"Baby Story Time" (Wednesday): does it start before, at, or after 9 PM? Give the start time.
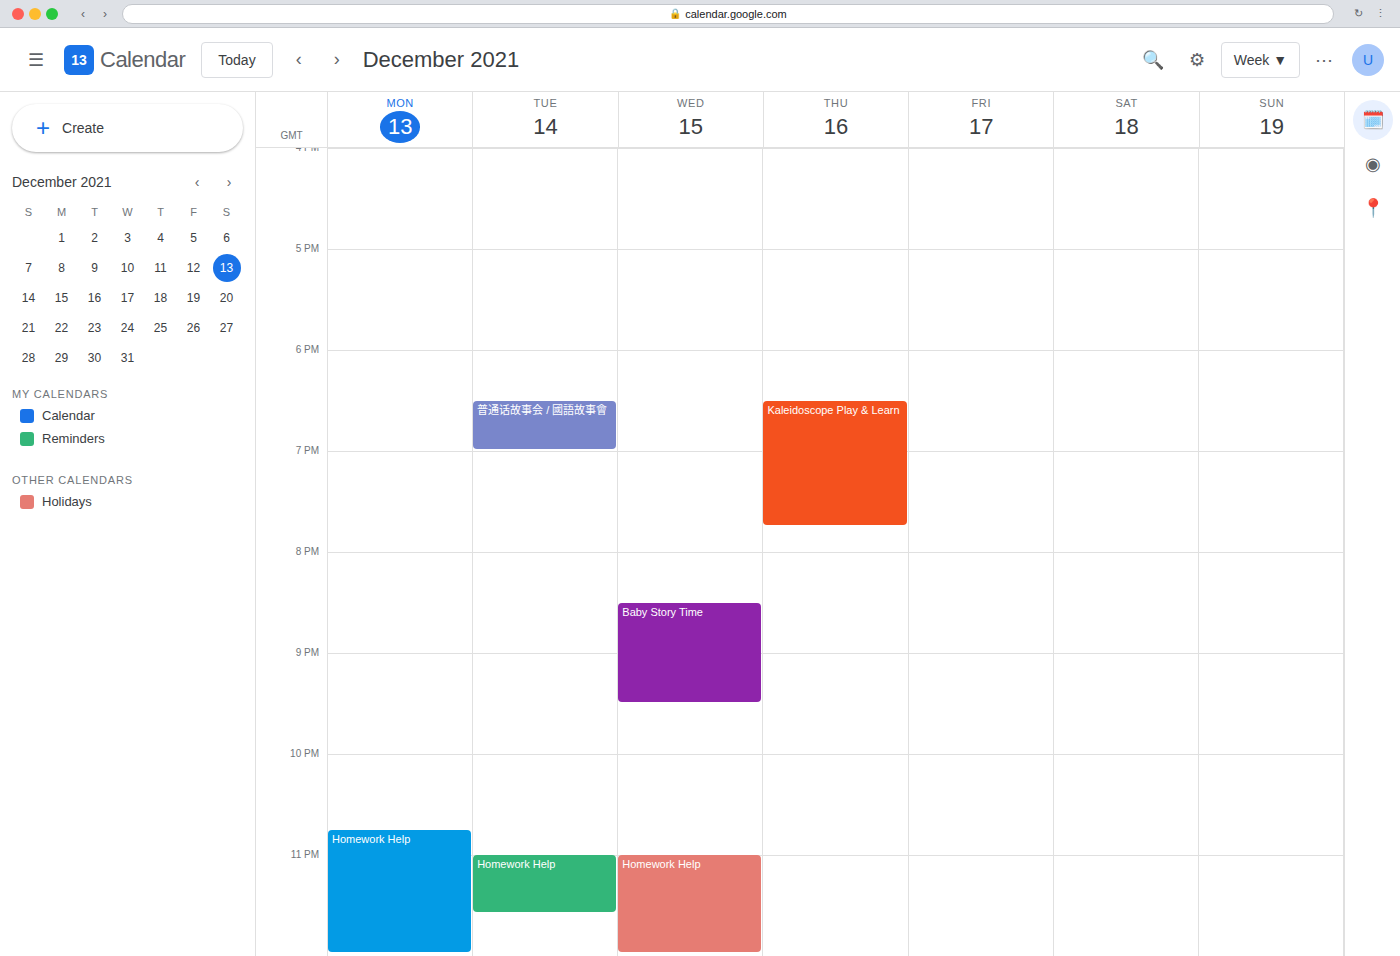
8:30 PM -- before 9 PM, 30 minutes above the 9 PM line.